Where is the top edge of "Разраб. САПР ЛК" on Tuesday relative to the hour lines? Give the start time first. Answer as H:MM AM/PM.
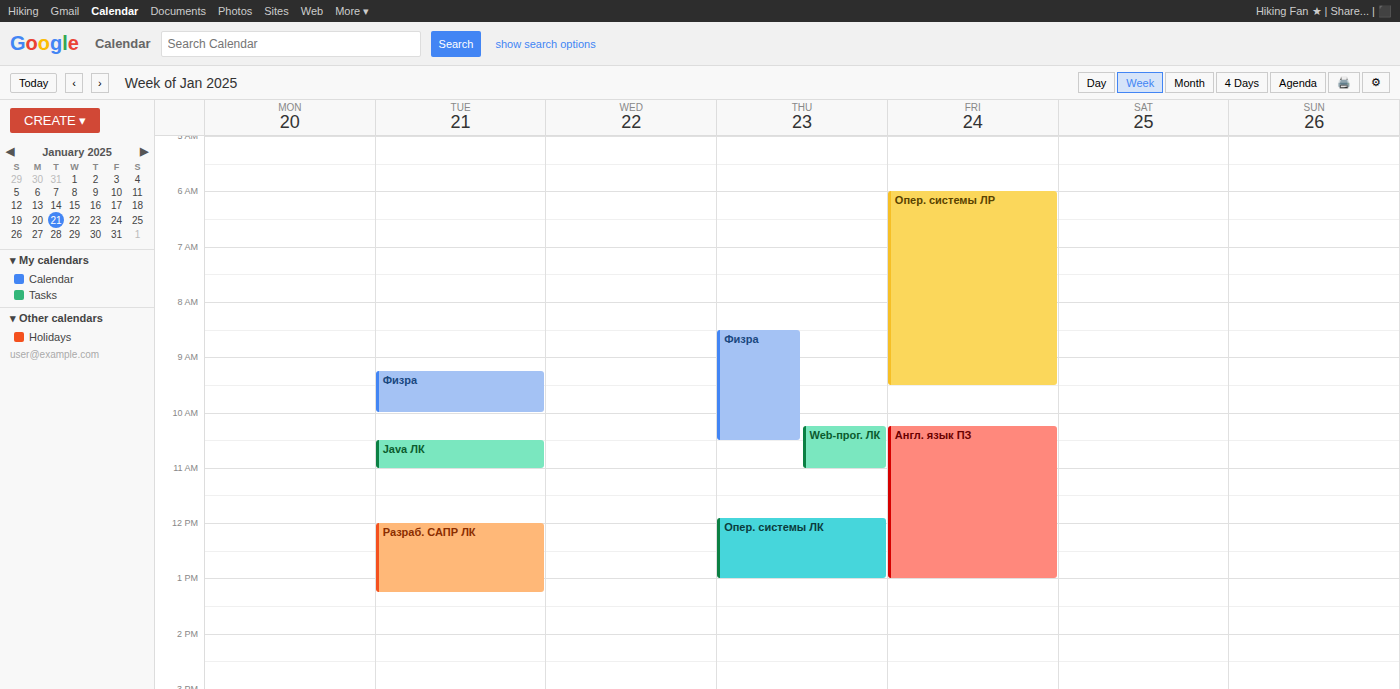
12:00 PM -- exactly on the 12 PM line.